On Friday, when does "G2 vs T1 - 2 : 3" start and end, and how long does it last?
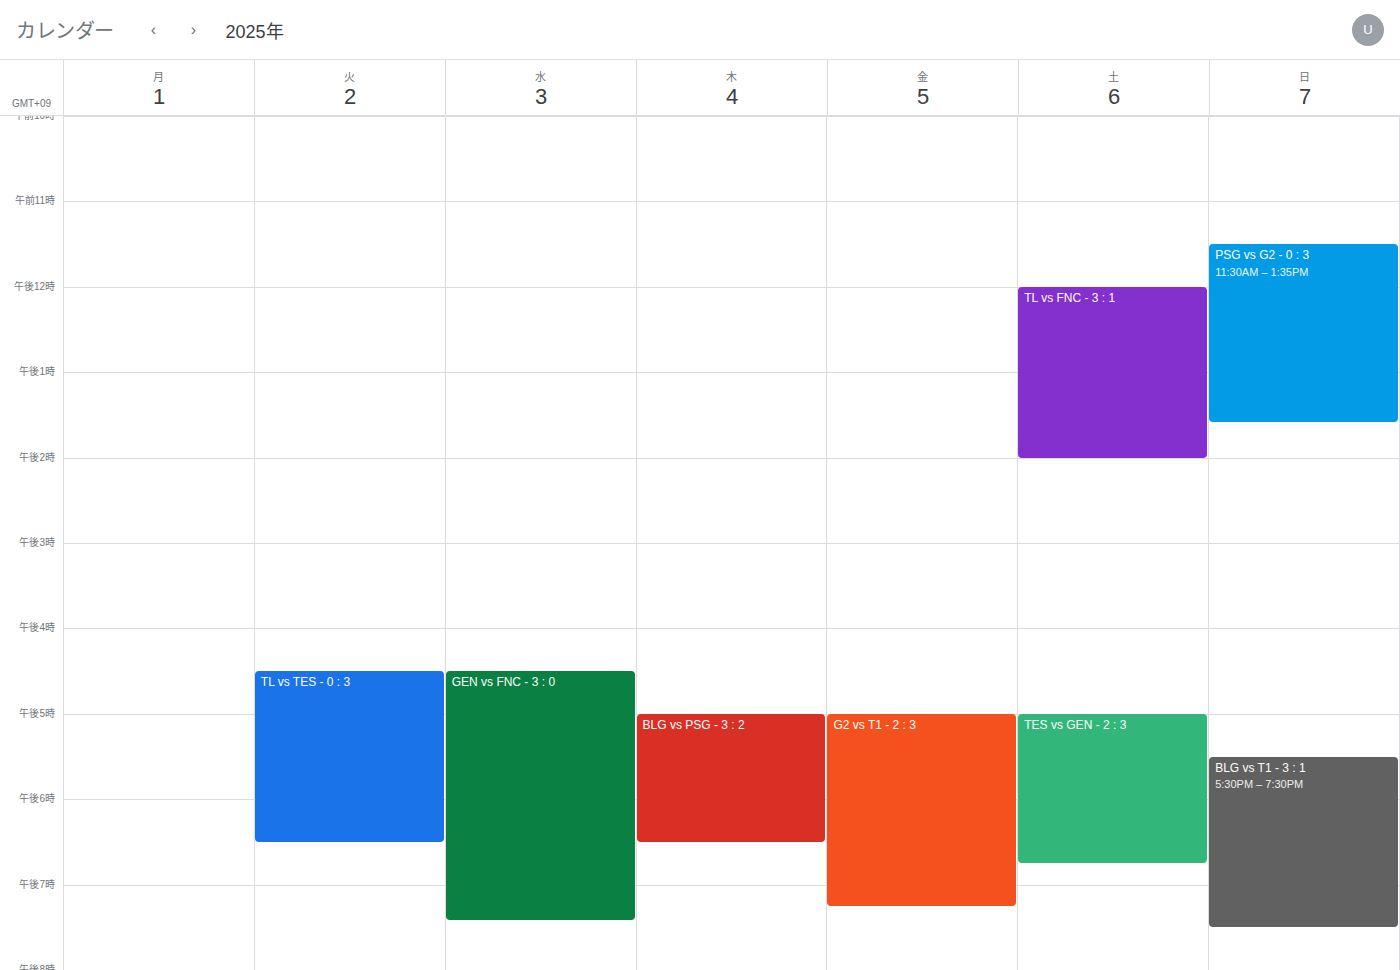
5:00 PM to 7:15 PM, 2 hours 15 minutes